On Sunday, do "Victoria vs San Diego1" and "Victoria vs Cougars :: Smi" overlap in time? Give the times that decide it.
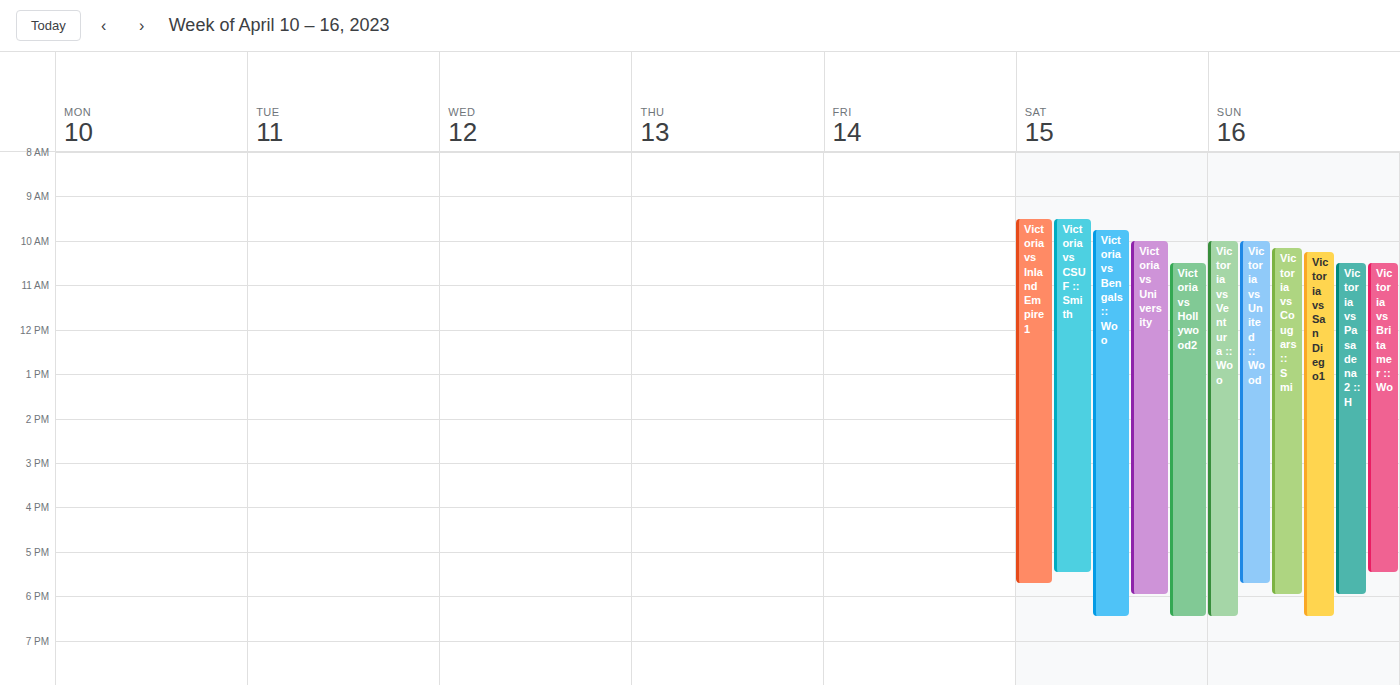
"Victoria vs San Diego1" starts at 10:15 AM, before "Victoria vs Cougars :: Smi" ends at 6:00 PM -- they overlap.